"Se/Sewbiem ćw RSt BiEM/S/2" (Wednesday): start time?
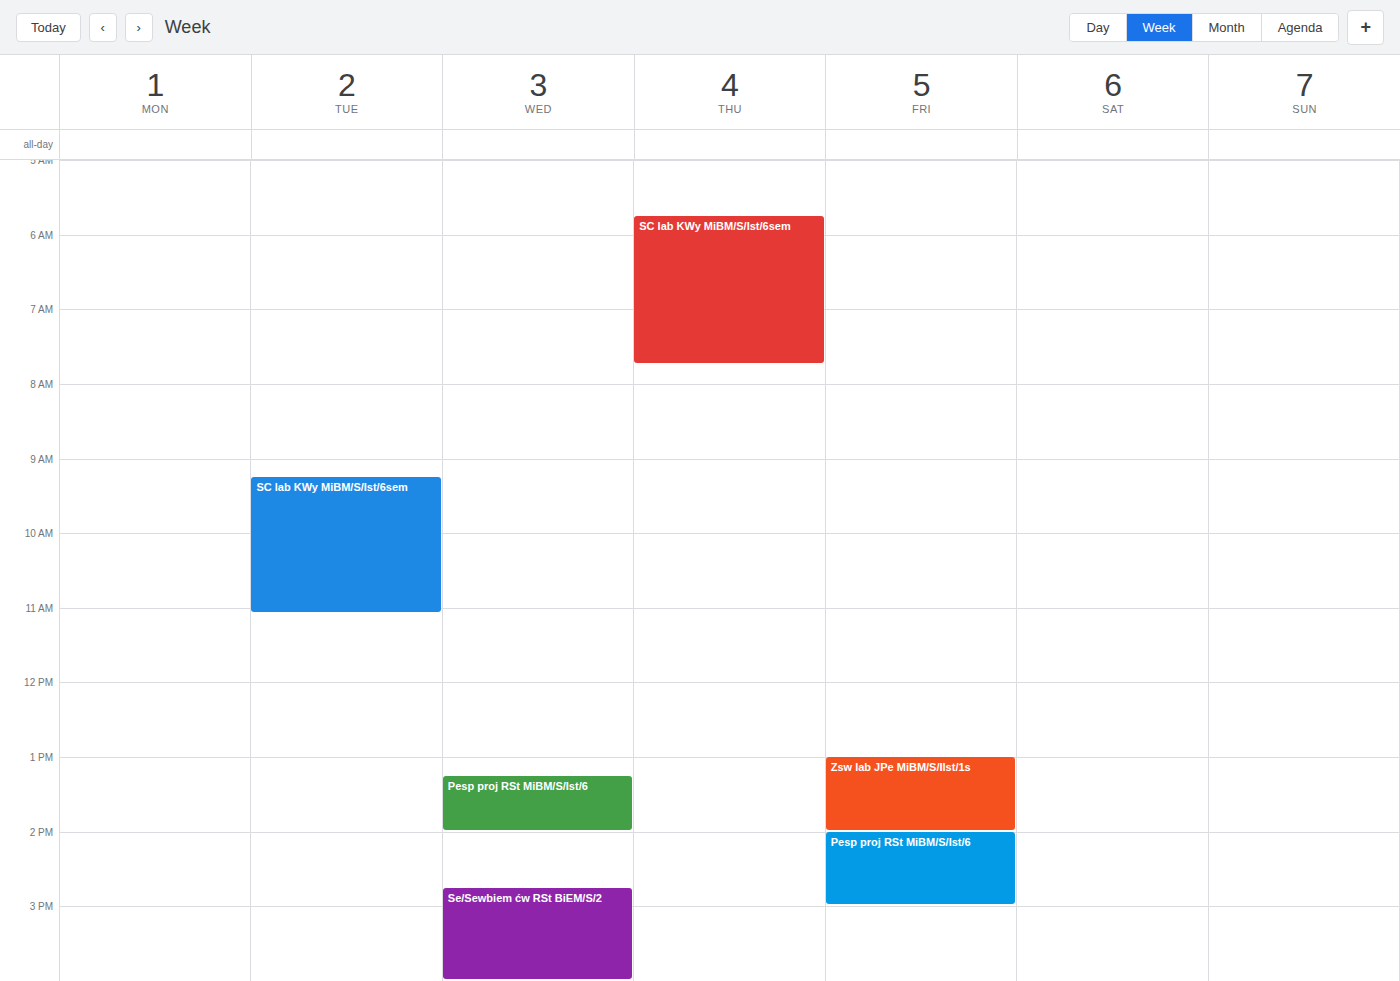
2:45 PM